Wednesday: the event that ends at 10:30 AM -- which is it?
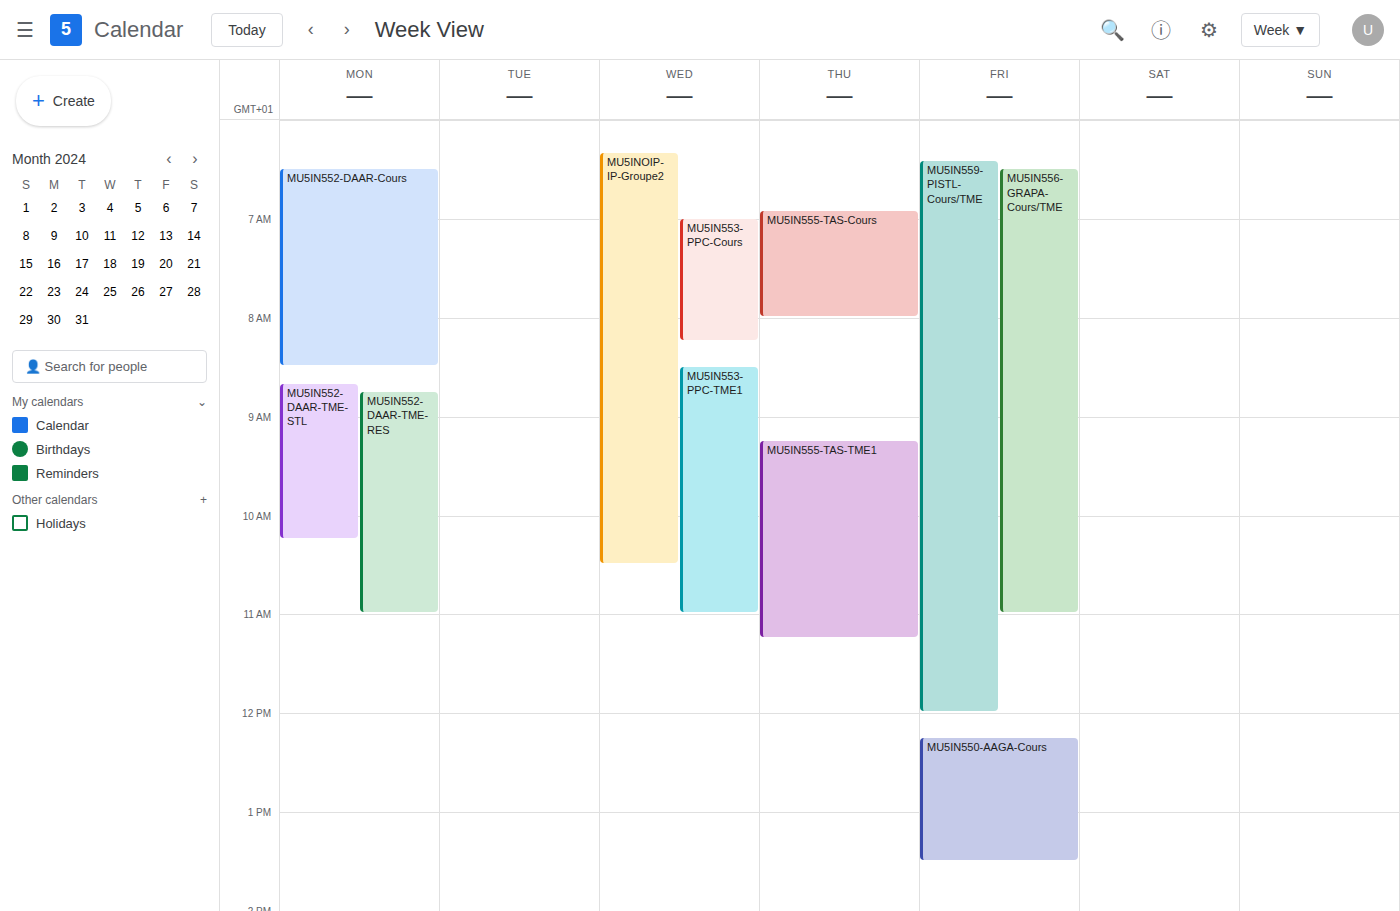
"MU5INOIP-IP-Groupe2"